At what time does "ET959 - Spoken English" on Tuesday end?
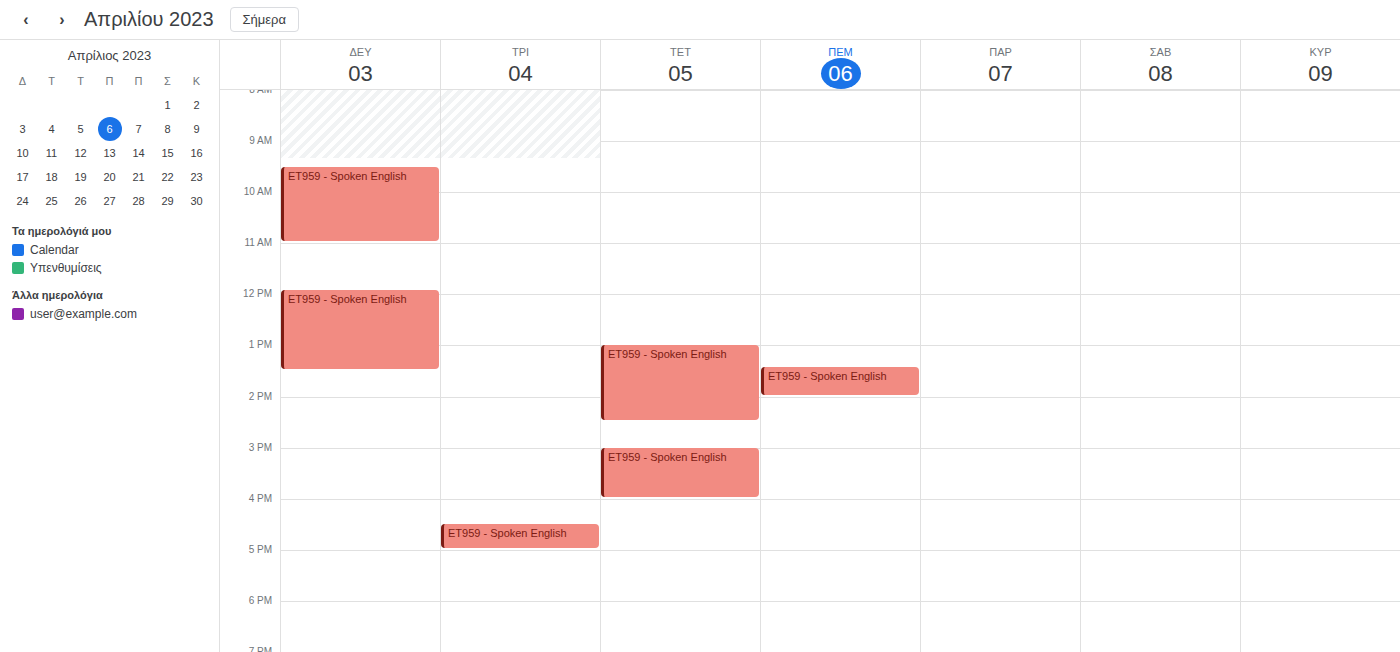
5:00 PM